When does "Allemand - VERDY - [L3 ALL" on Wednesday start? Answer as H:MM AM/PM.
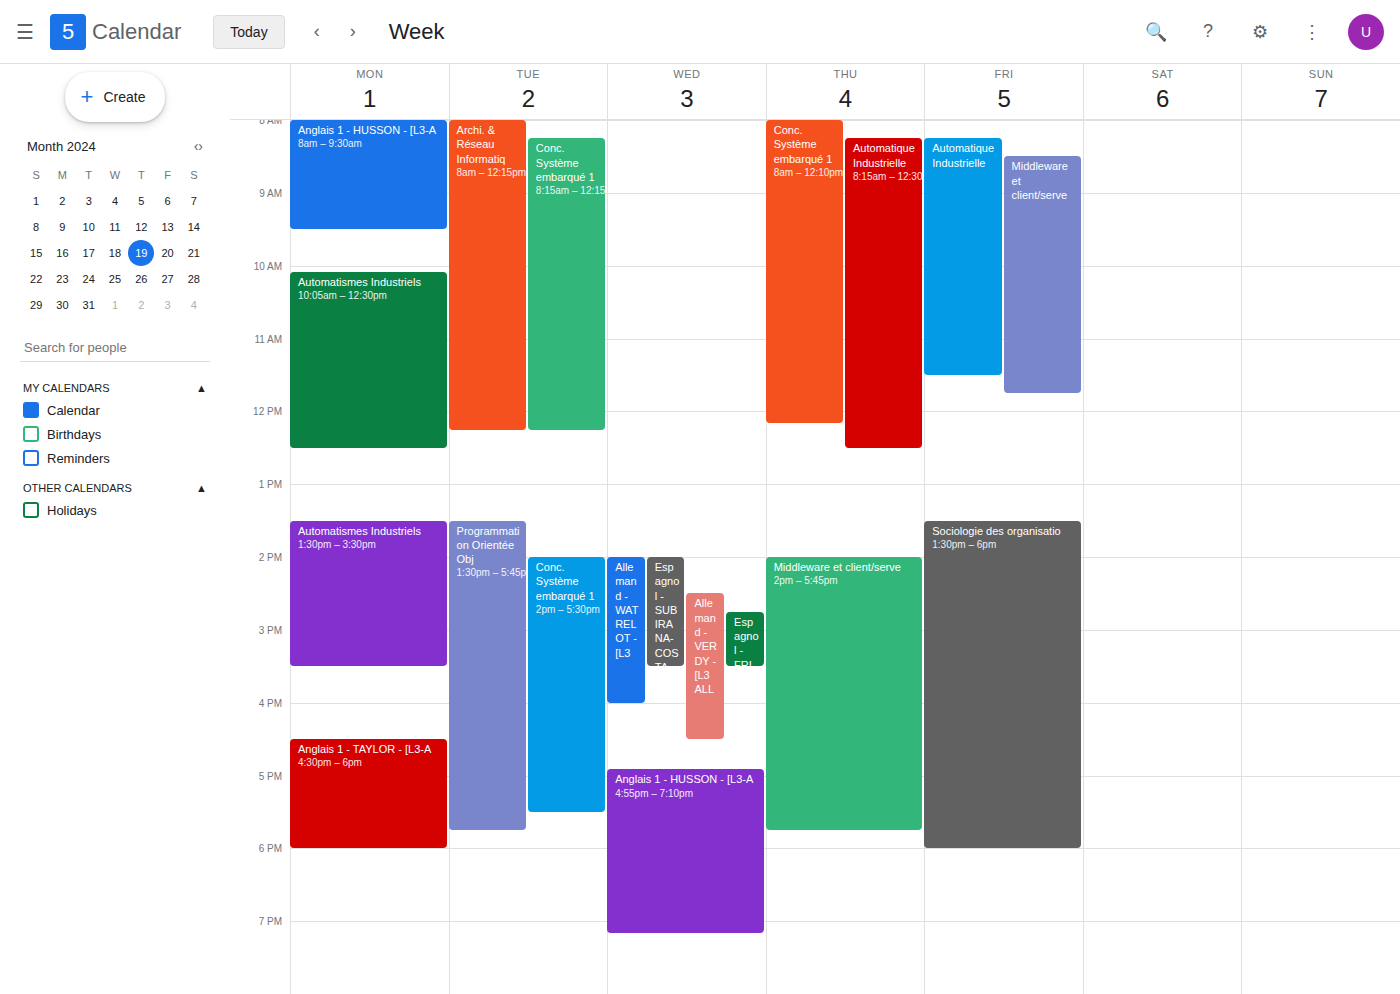
2:30 PM